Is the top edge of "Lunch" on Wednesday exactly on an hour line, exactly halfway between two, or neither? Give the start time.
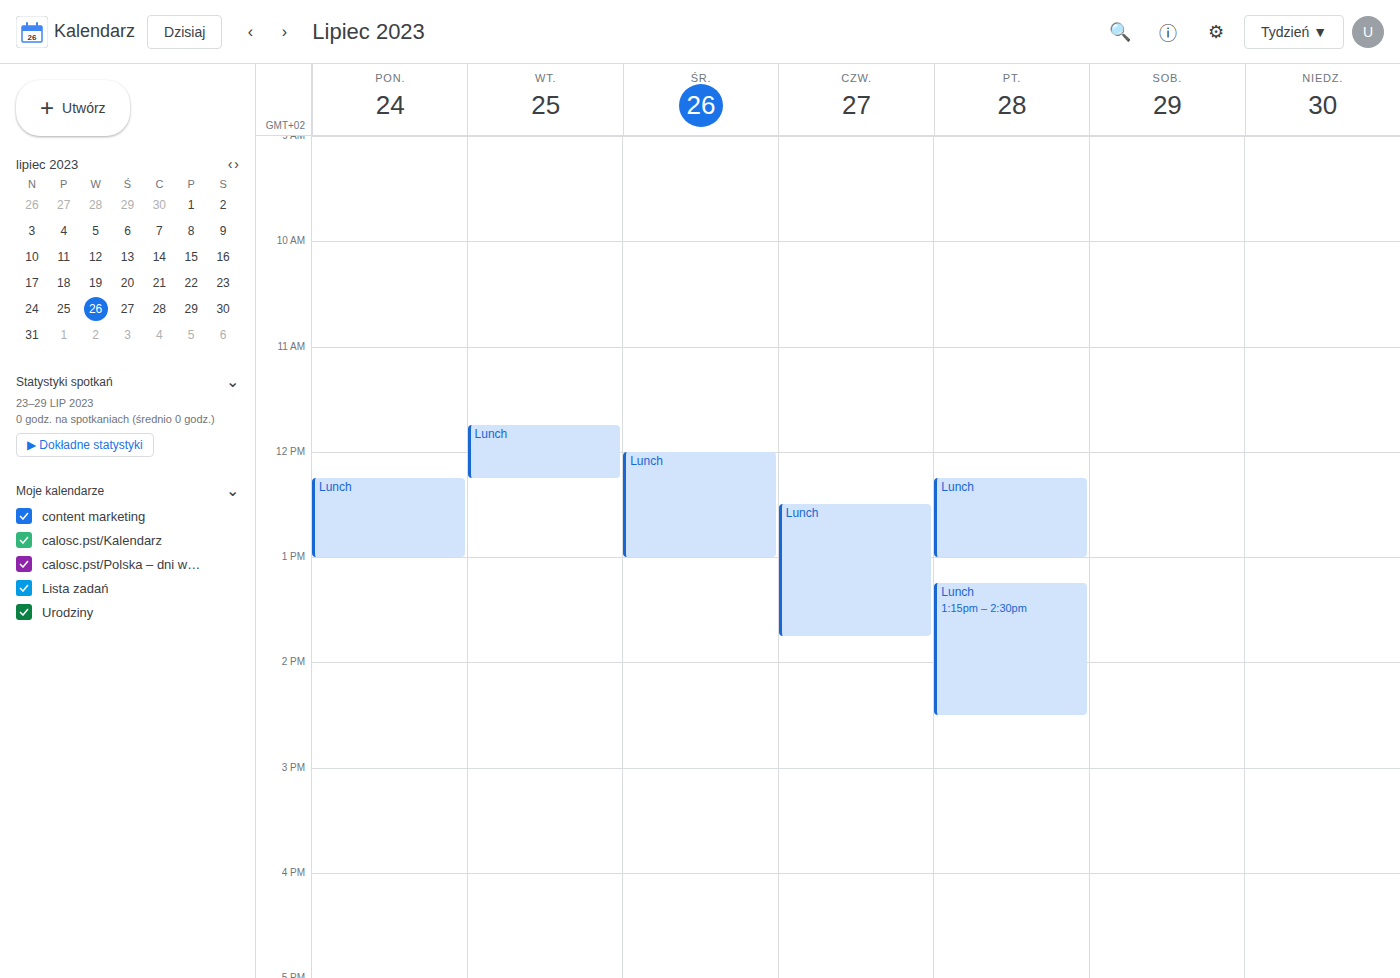
12:00 PM -- exactly on the 12 PM line.